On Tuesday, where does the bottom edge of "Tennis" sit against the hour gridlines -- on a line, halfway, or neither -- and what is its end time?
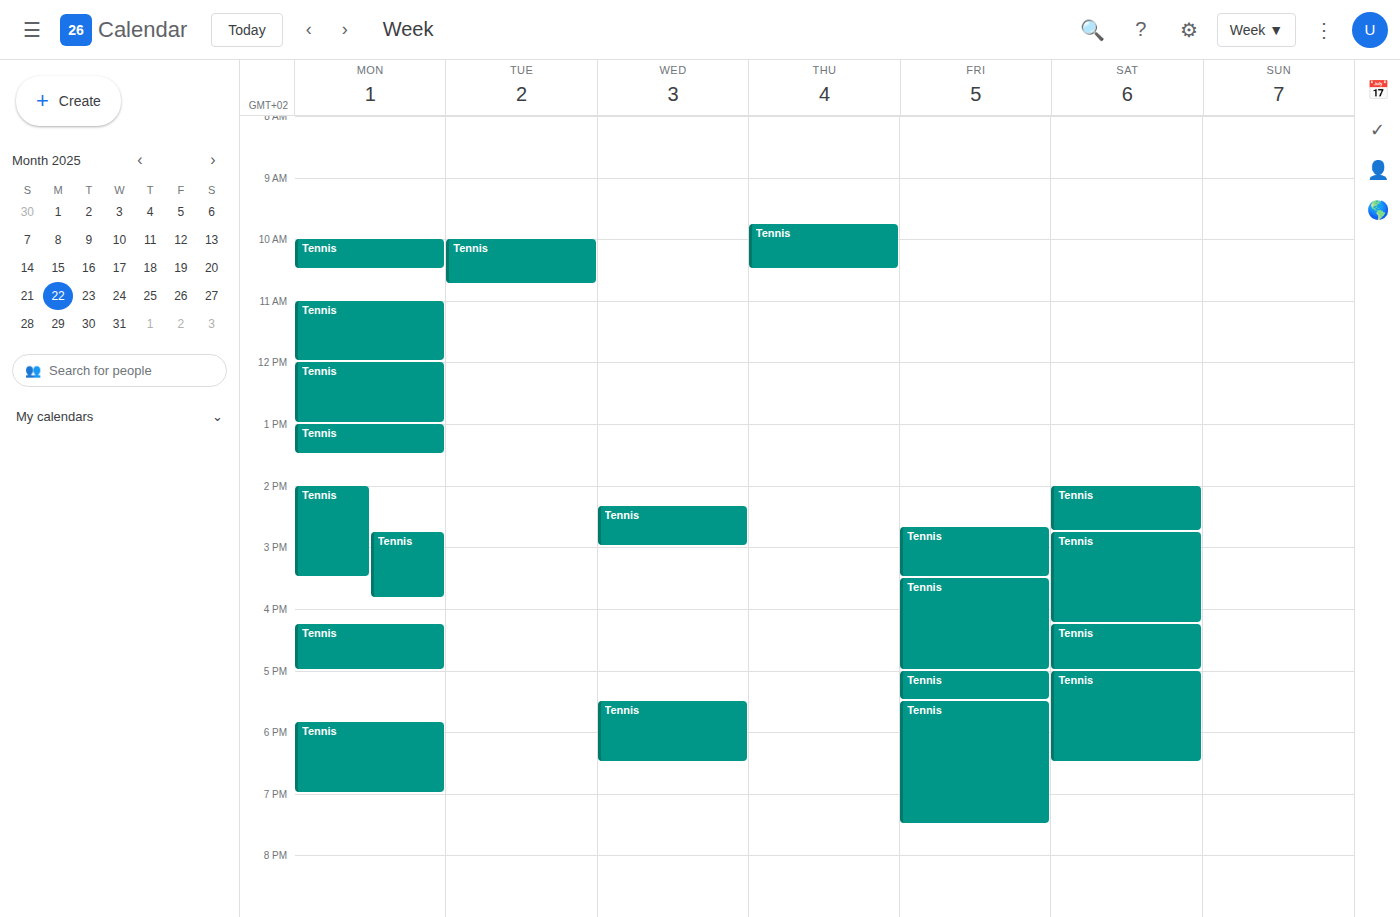
10:45 -- neither: three quarters of the way from the 10:00 line to the 11:00 line.